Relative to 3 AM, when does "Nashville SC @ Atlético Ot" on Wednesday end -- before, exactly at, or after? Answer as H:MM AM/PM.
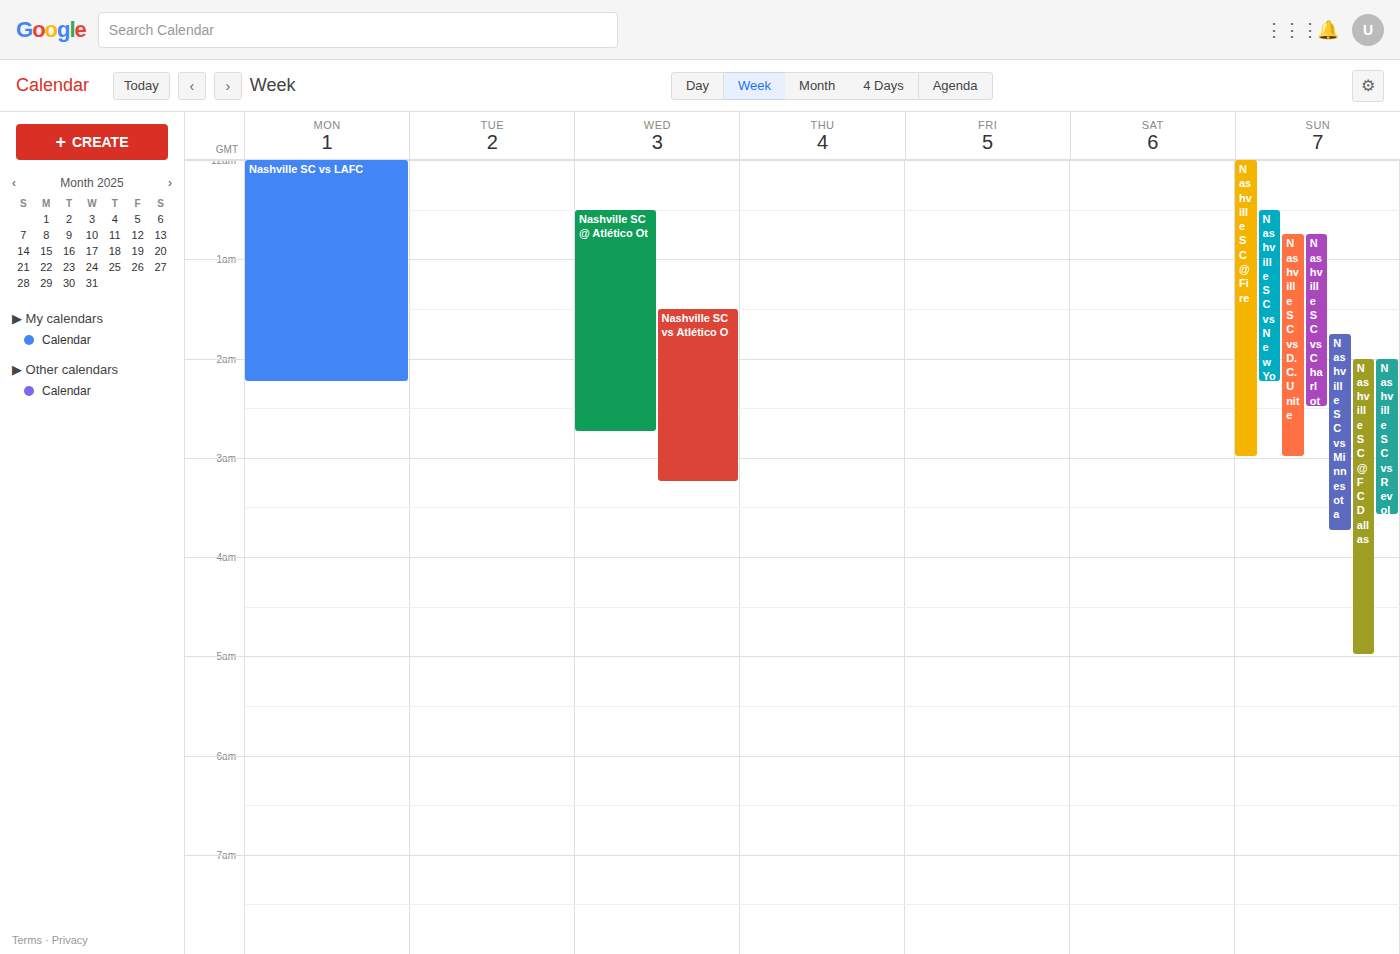
2:45 AM -- before 3 AM, 15 minutes above the 3 AM line.